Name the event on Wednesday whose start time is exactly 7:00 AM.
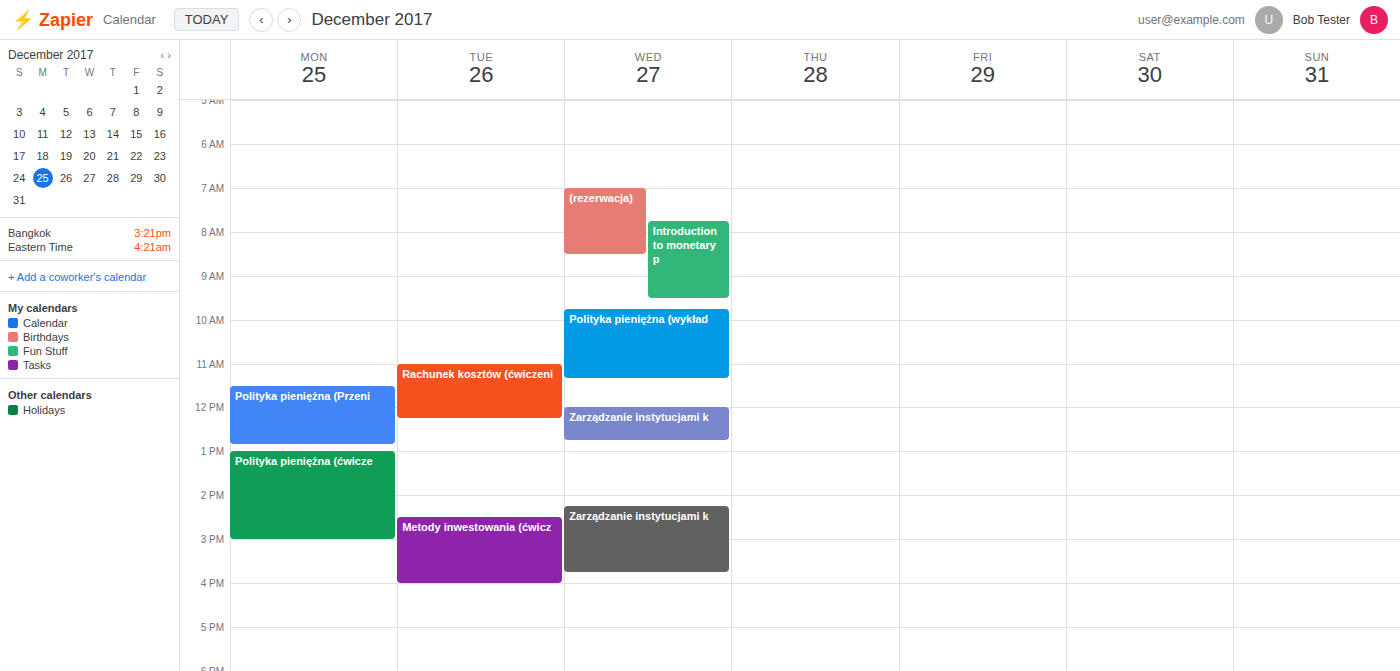
"(rezerwacja)"